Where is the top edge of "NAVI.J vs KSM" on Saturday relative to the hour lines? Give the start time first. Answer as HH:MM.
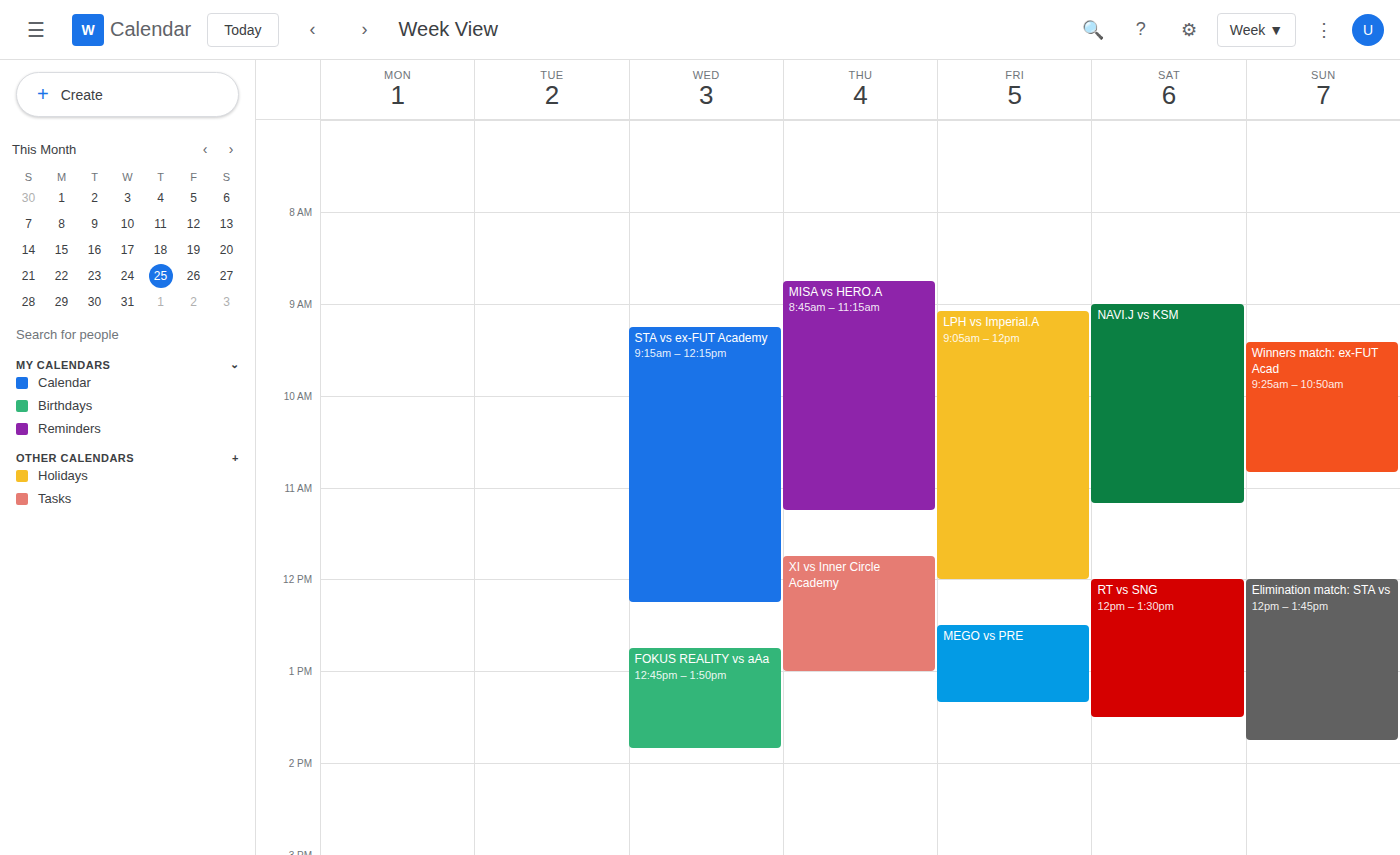
09:00 -- exactly on the 09:00 line.